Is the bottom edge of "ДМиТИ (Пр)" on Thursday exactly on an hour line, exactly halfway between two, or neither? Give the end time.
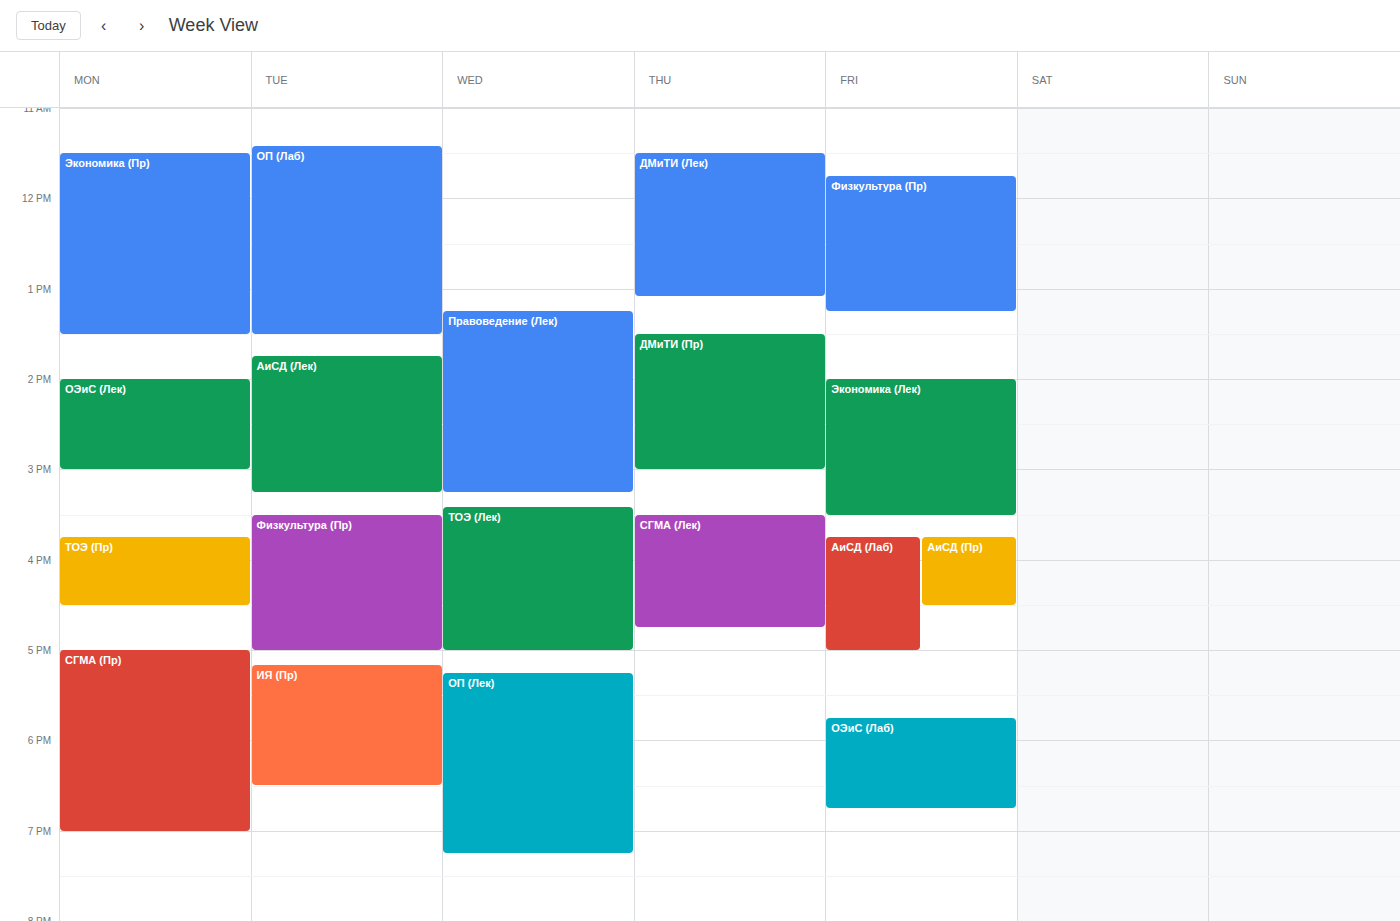
3:00 PM -- exactly on the 3 PM line.